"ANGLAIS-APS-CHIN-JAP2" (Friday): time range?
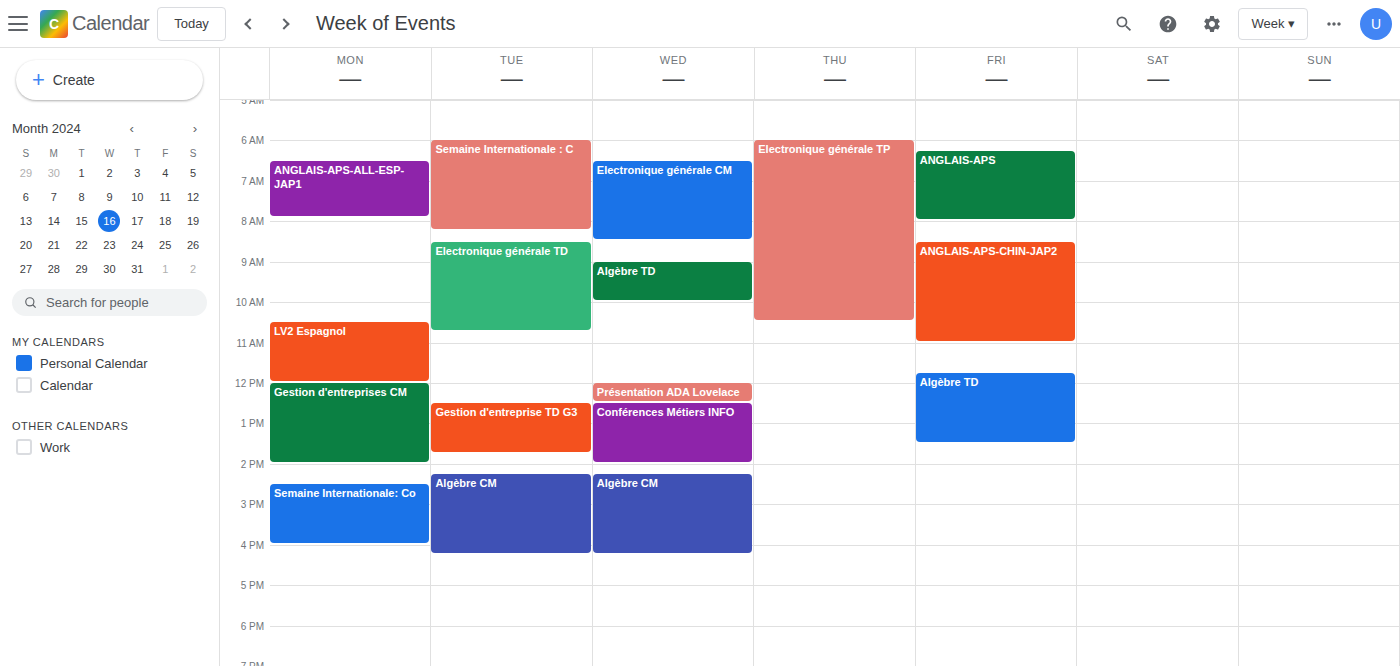
8:30 AM to 11:00 AM